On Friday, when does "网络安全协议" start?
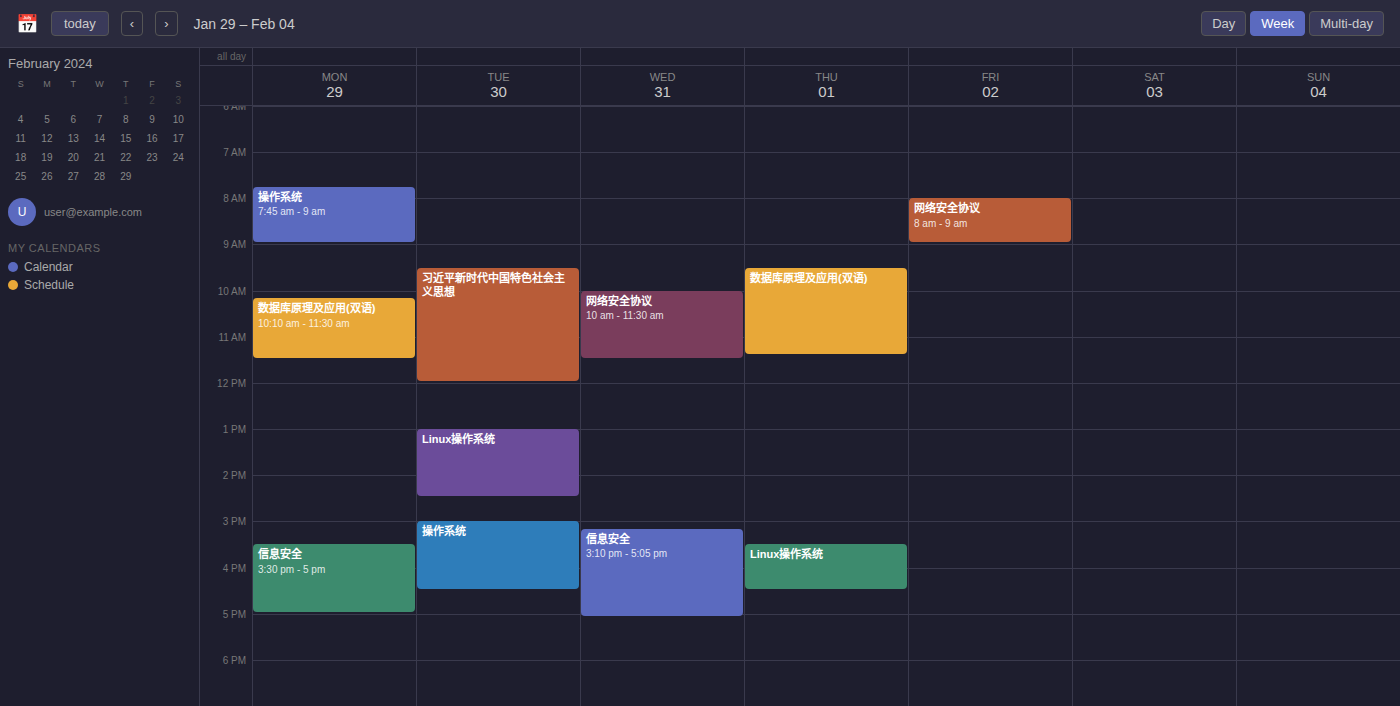
8:00 AM